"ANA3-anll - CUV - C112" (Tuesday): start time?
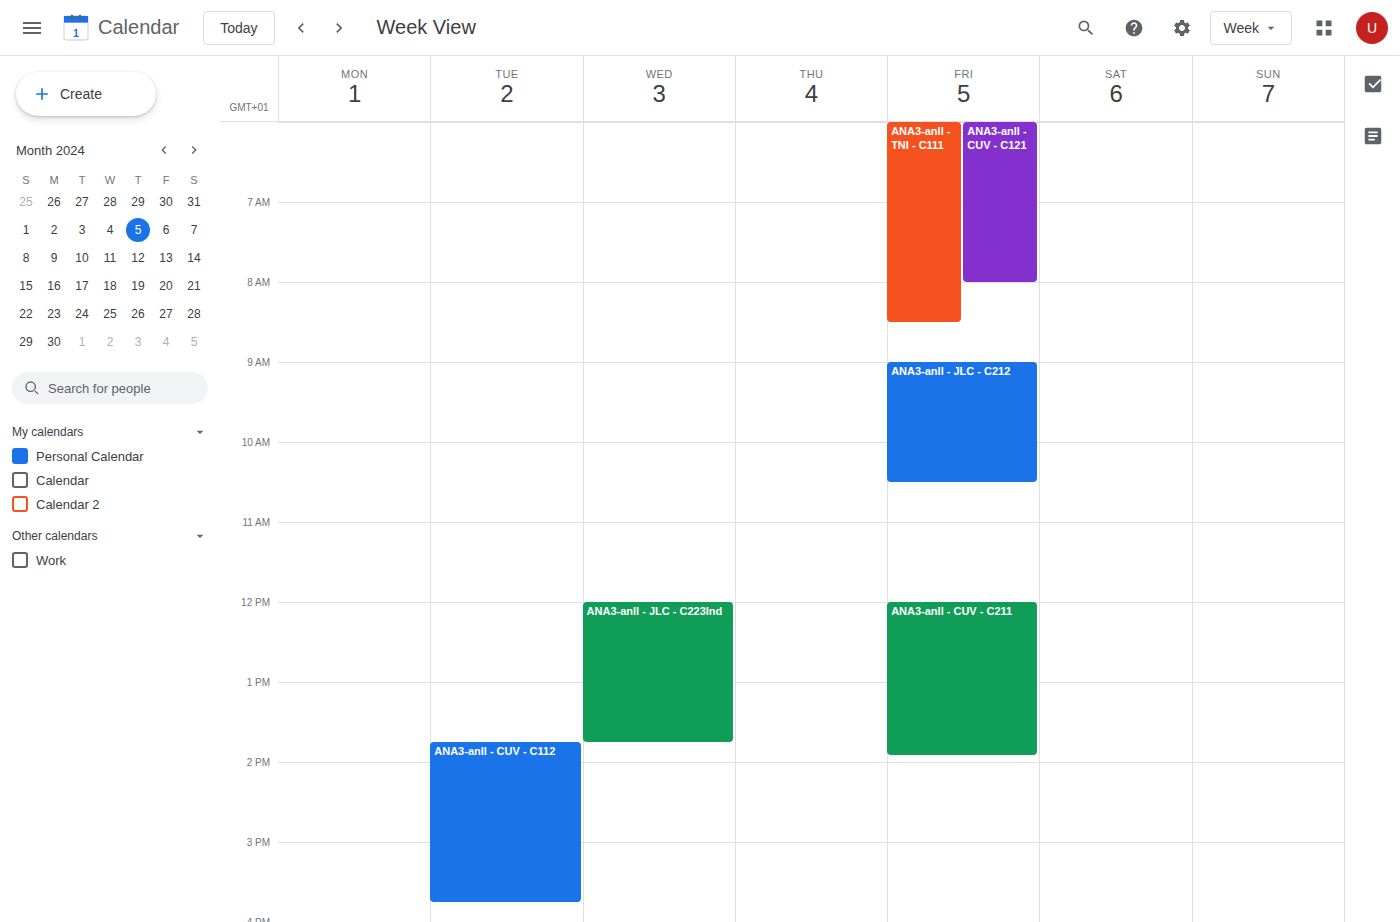
1:45 PM